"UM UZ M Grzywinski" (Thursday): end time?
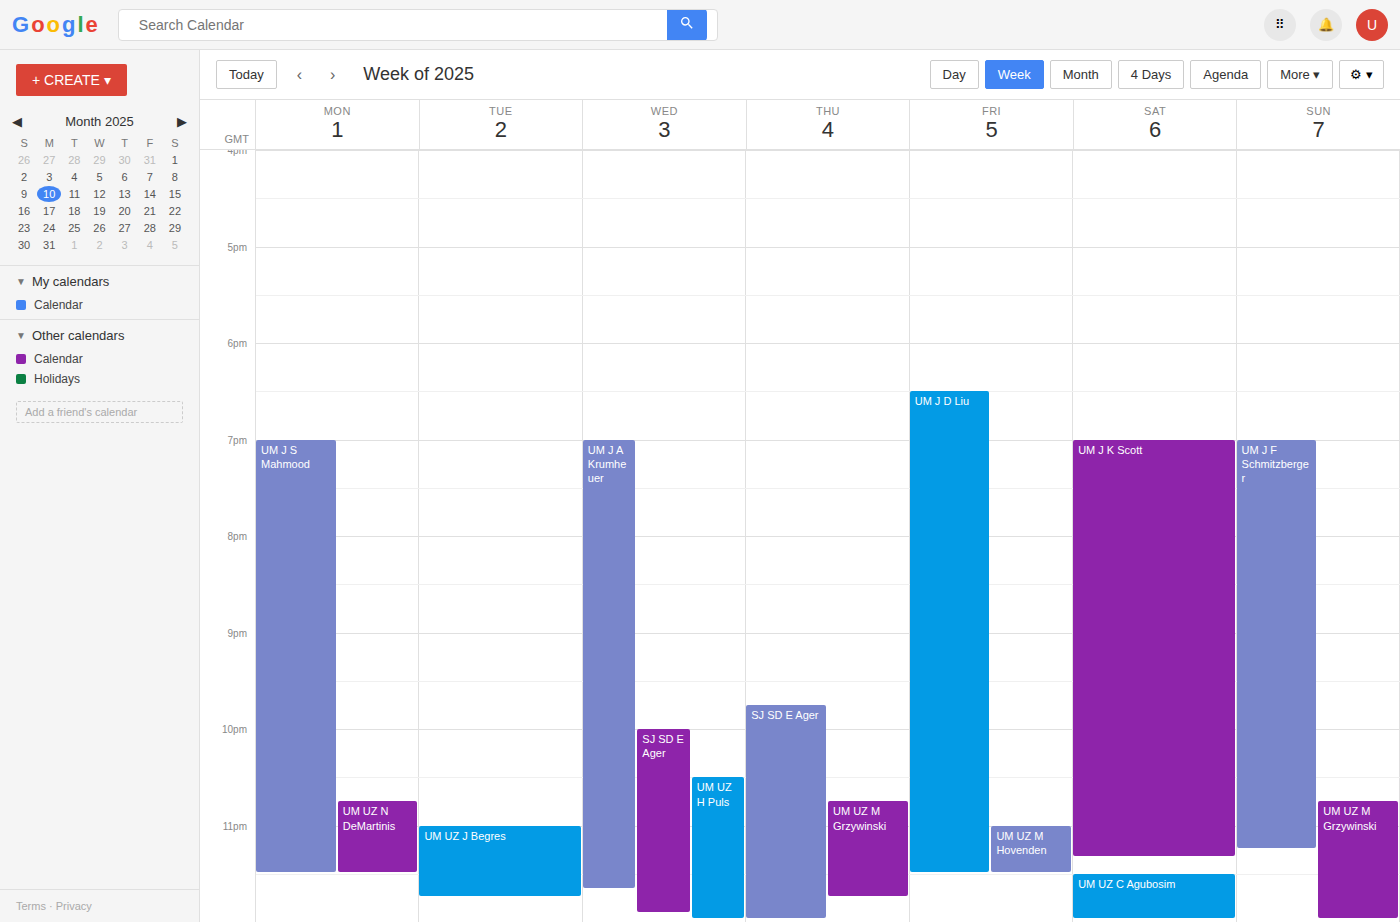
11:45 PM